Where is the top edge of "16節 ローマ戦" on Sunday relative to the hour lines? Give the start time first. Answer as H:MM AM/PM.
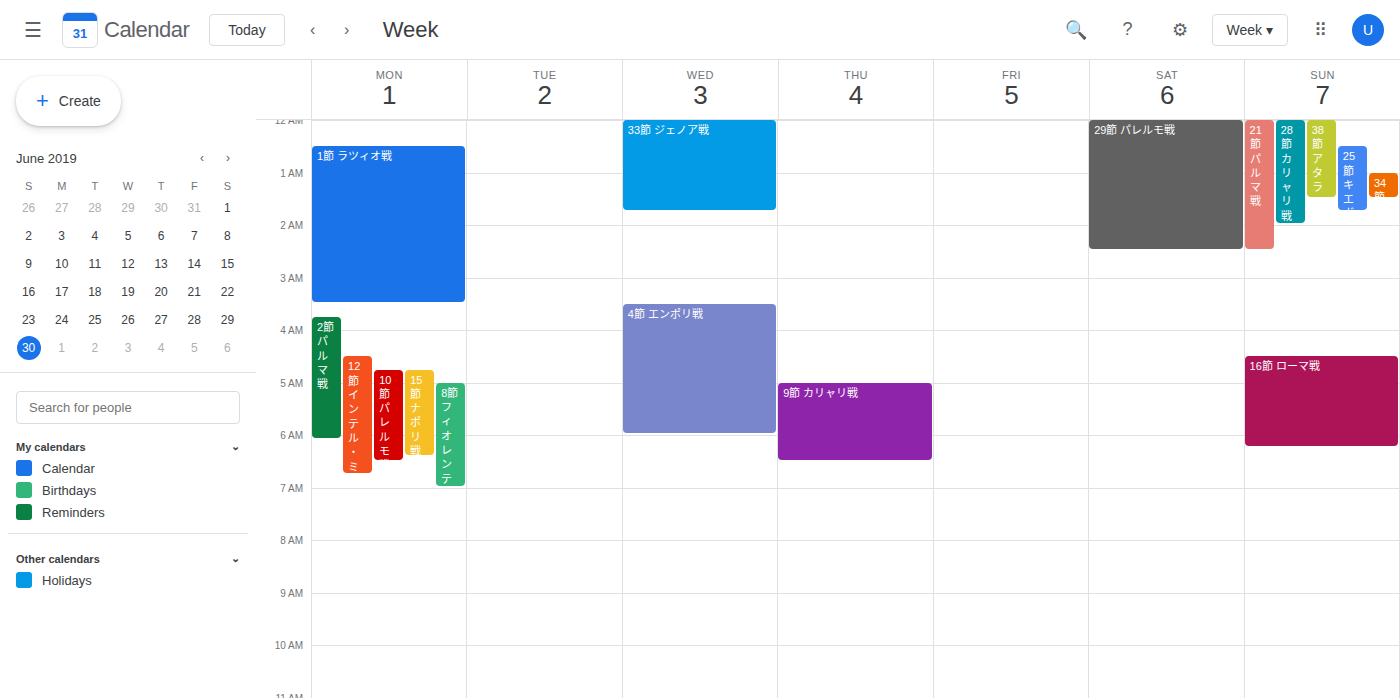
4:30 AM -- halfway between the 4 AM and 5 AM lines.